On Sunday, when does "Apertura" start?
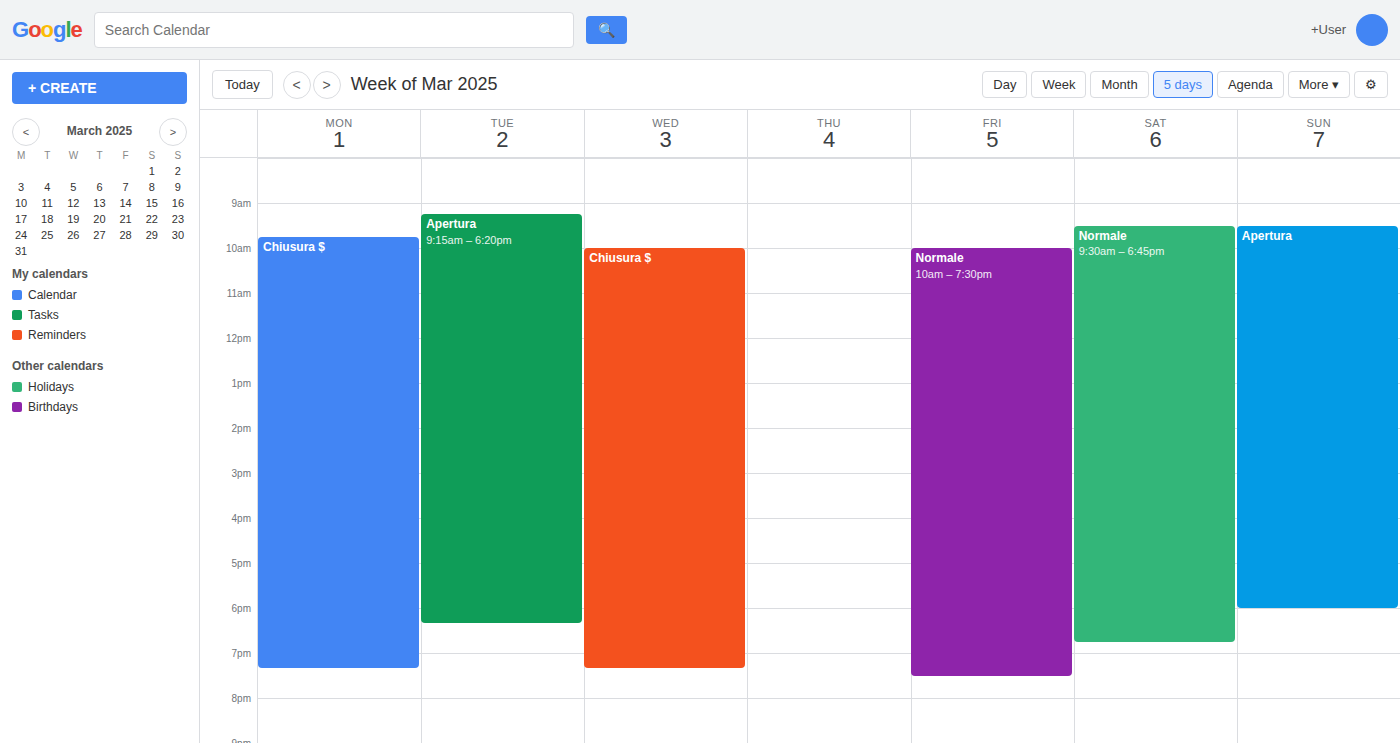
09:30